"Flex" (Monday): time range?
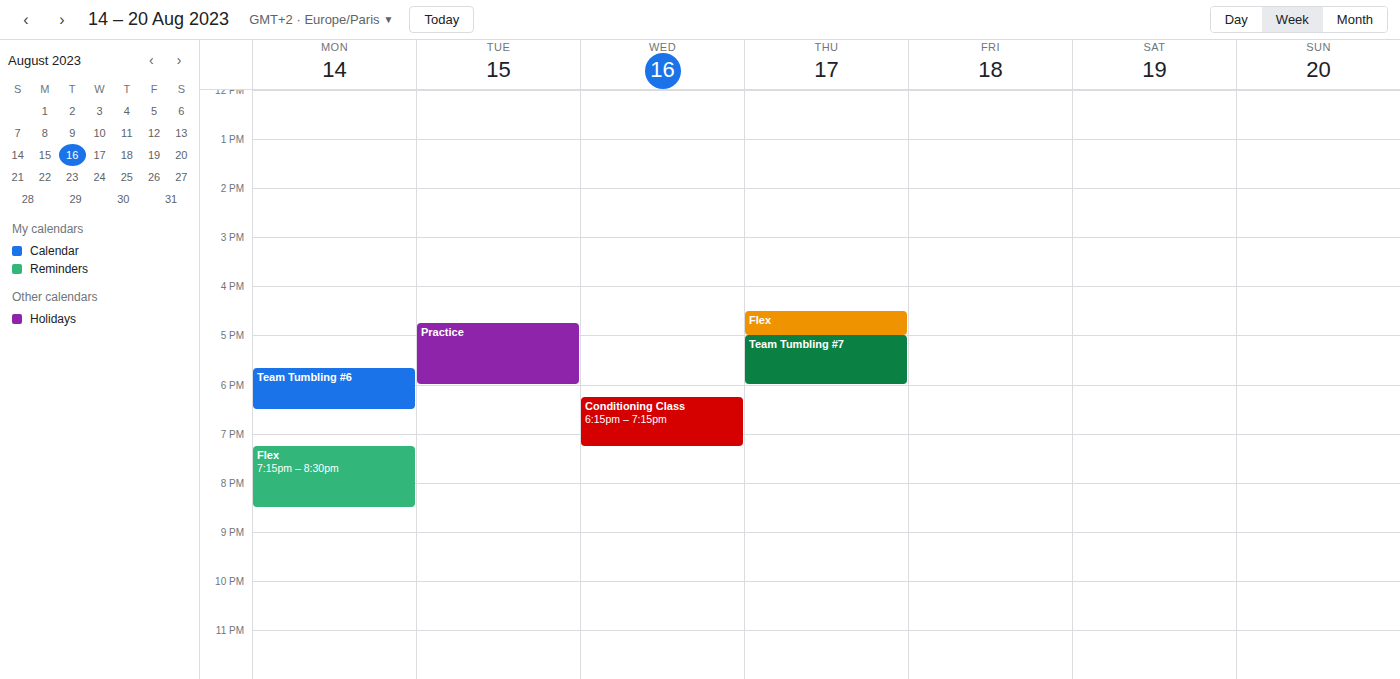
7:15 PM to 8:30 PM